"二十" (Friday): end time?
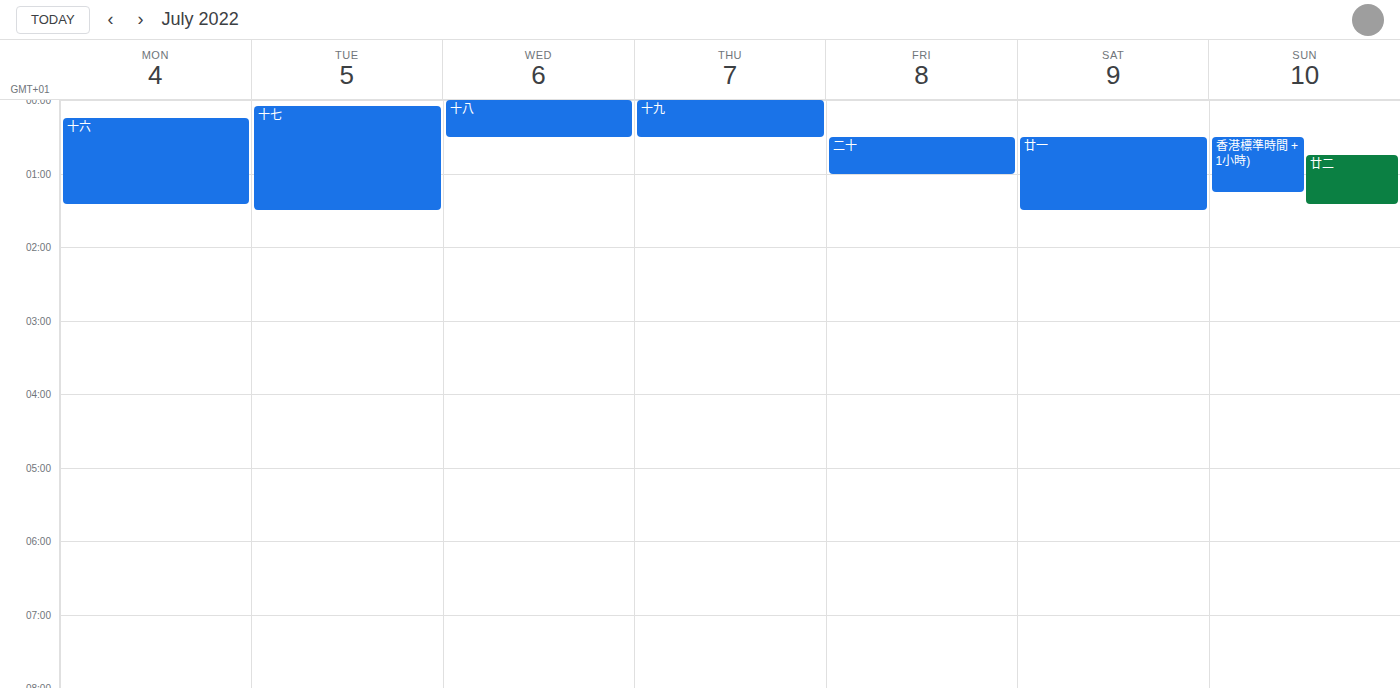
1:00 AM